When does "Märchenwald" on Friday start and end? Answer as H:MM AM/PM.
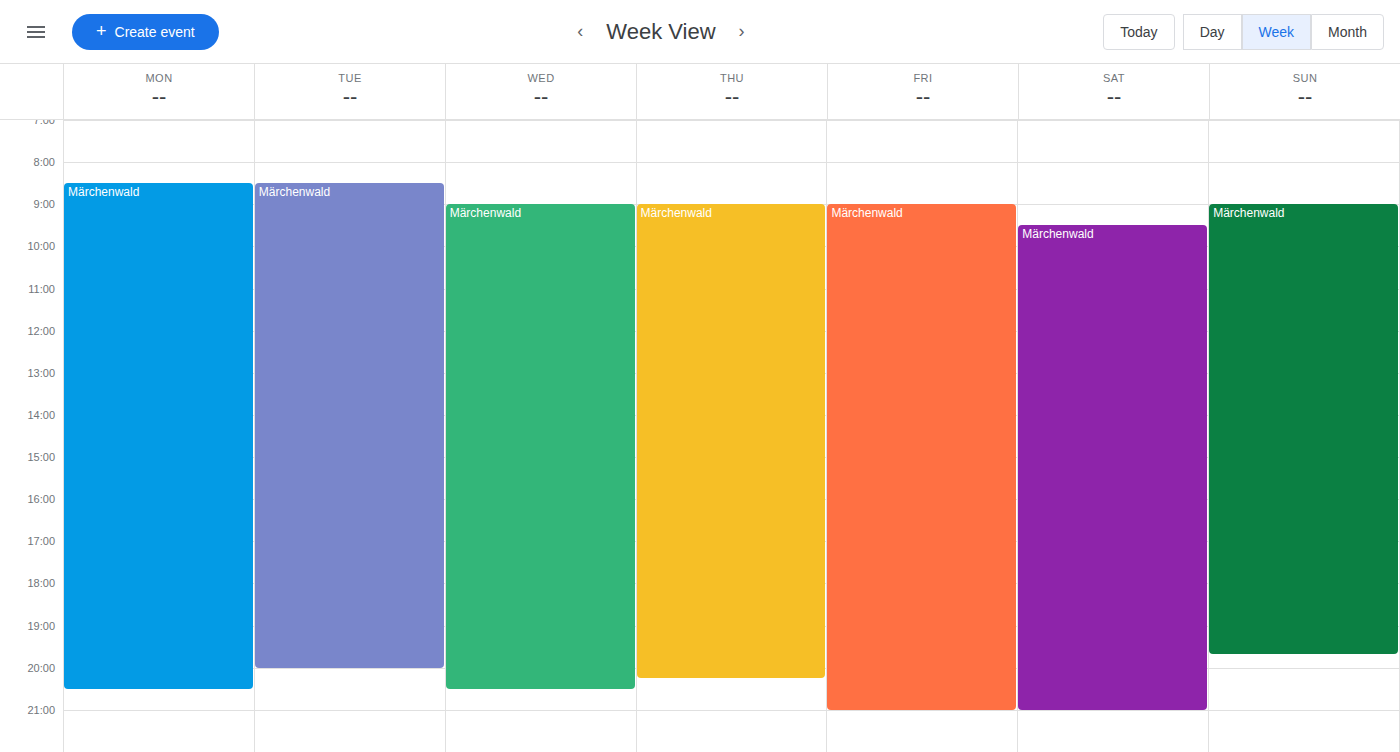
9:00 AM to 9:00 PM